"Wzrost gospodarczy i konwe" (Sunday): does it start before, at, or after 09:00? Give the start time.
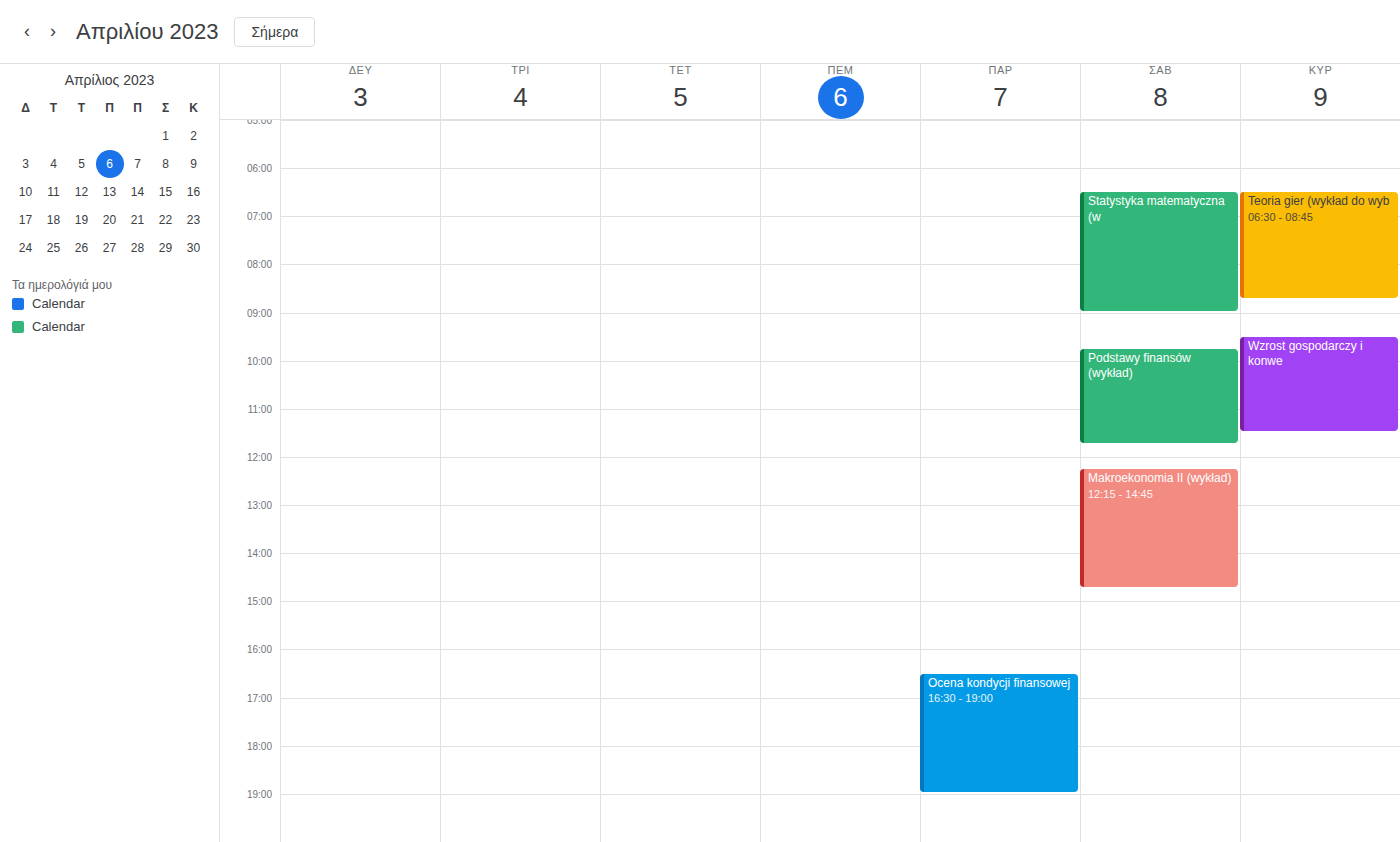
09:30 -- after 09:00, 30 minutes below the 09:00 line.